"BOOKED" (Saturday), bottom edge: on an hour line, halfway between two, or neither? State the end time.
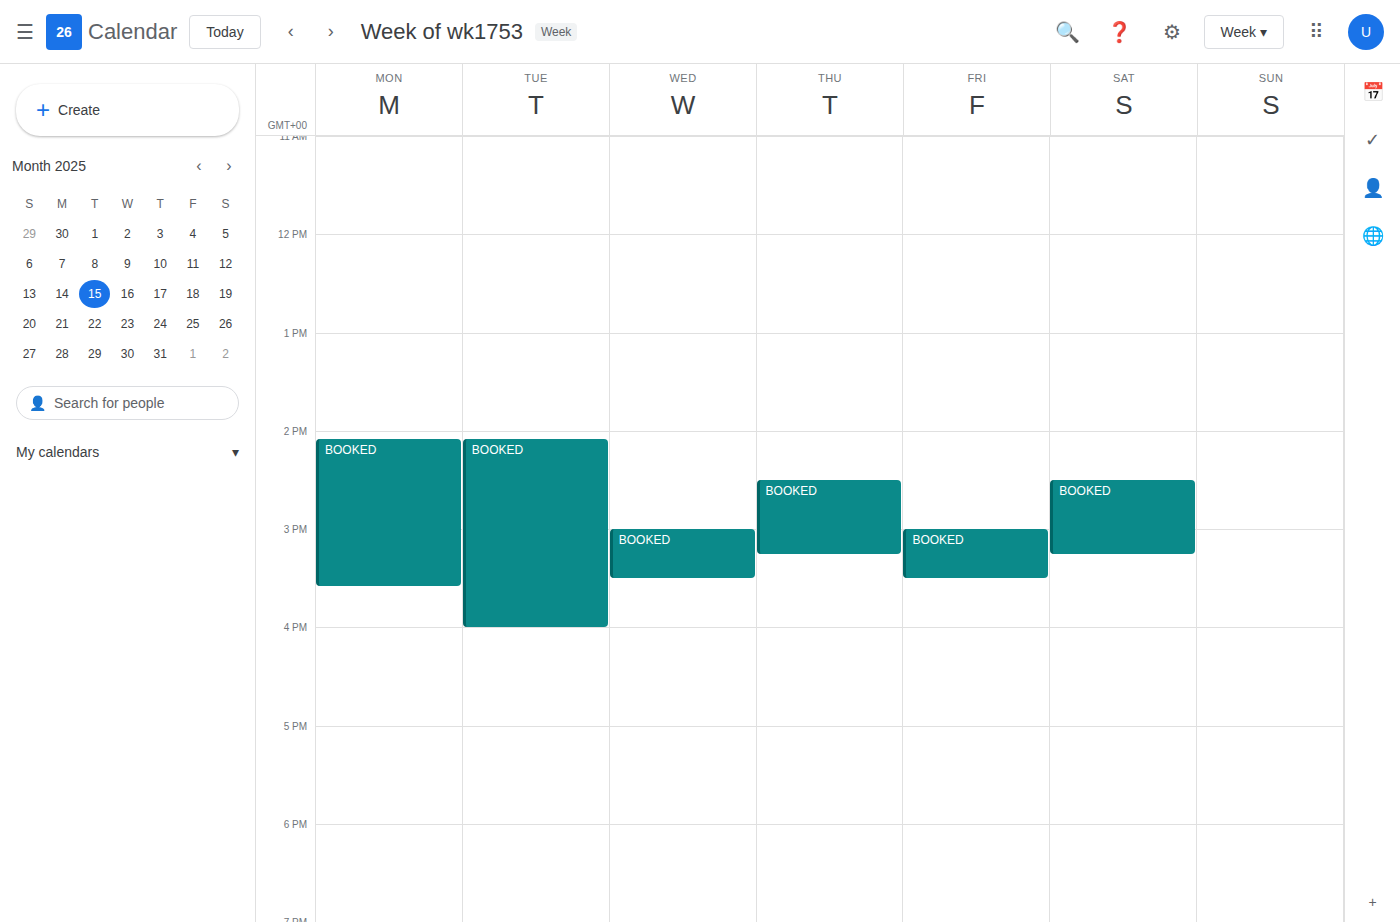
3:15 PM -- neither: a quarter of the way from the 3 PM line to the 4 PM line.